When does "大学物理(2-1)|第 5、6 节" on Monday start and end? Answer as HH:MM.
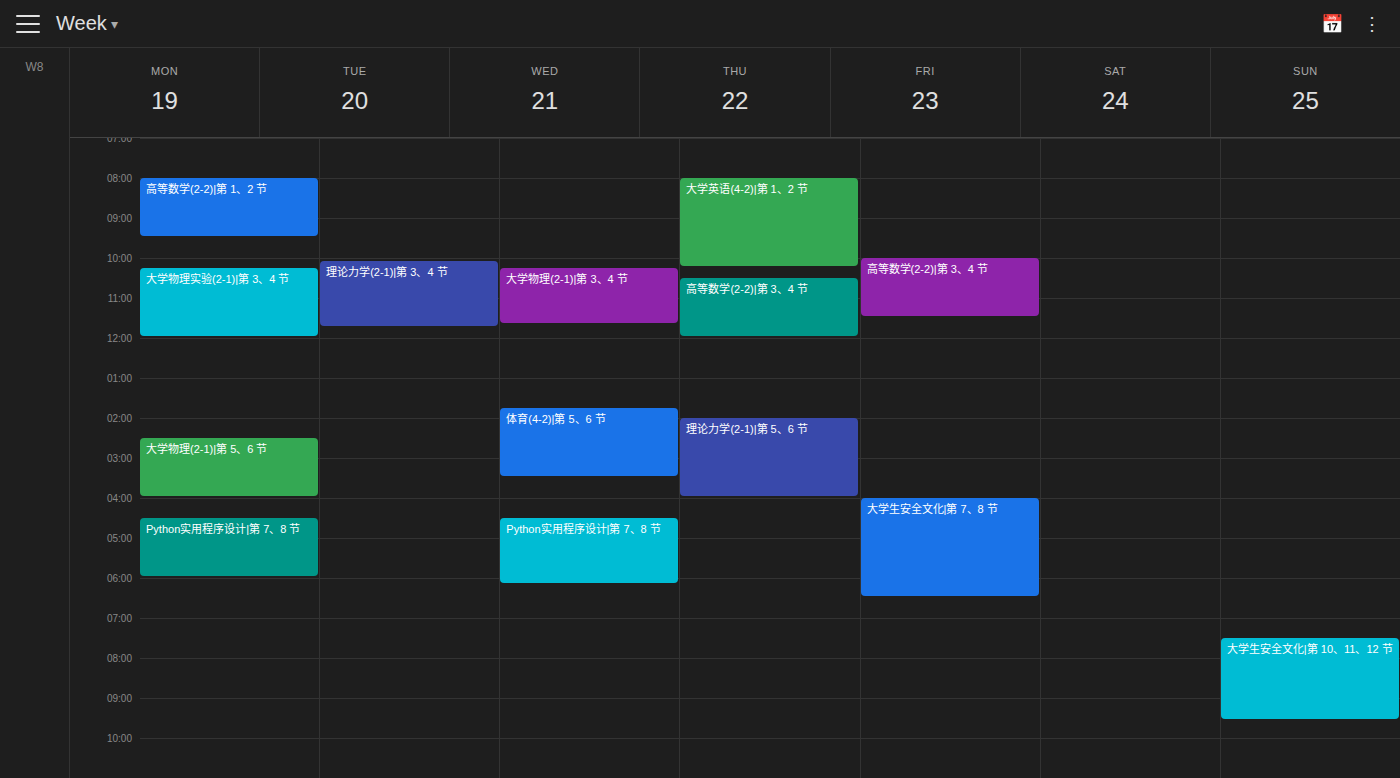
14:30 to 16:00